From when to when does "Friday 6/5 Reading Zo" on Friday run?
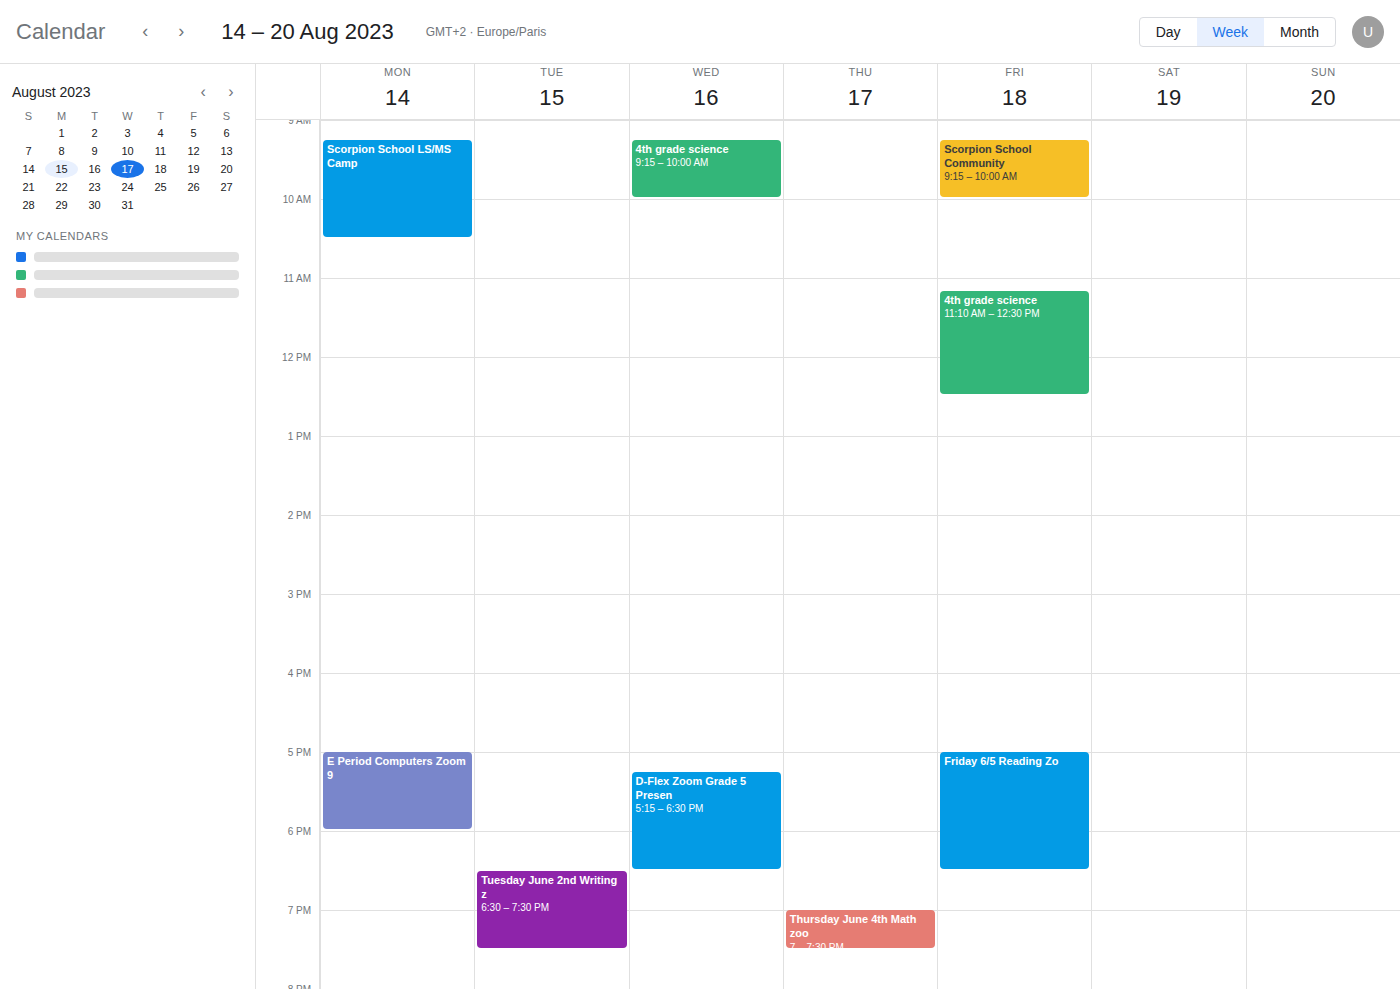
5:00 PM to 6:30 PM